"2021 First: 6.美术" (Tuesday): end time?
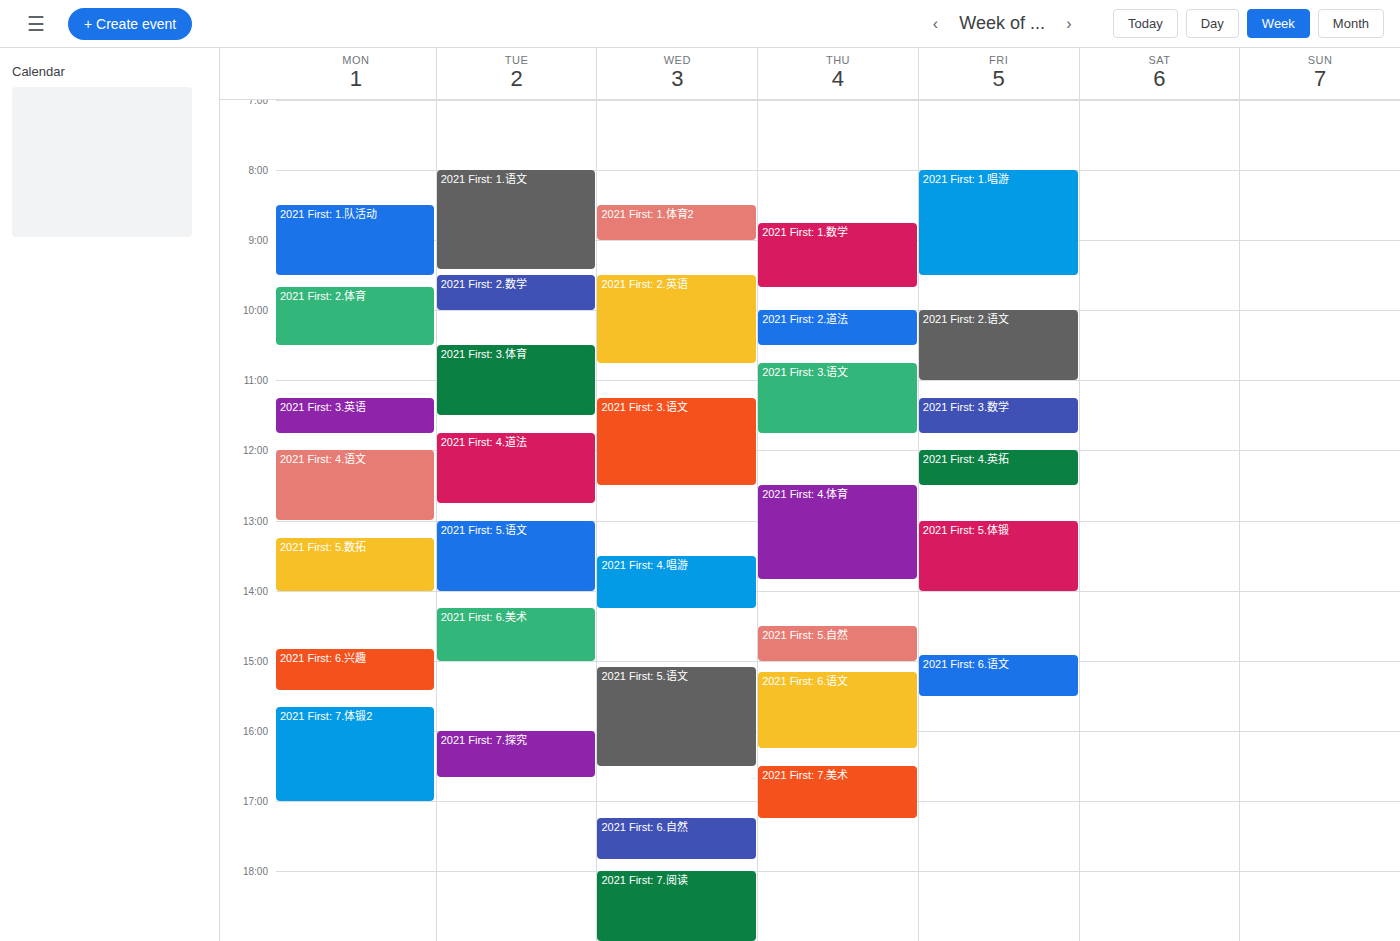
3:00 PM